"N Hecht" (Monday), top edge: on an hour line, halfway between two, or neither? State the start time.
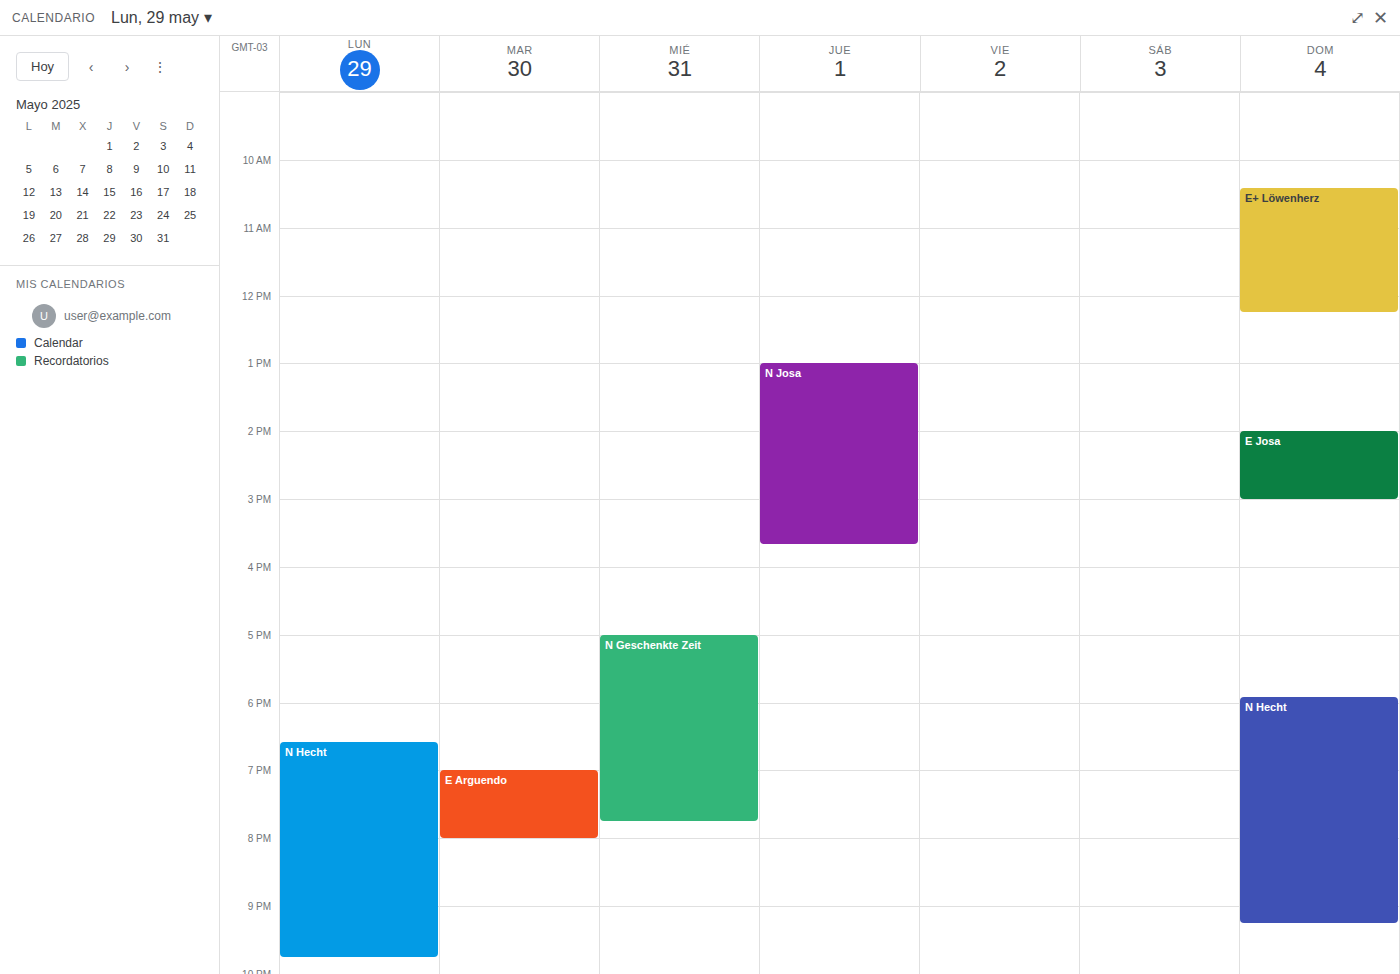
6:35 PM -- neither: 35 minutes below the 6 PM line and 25 minutes above the 7 PM line.